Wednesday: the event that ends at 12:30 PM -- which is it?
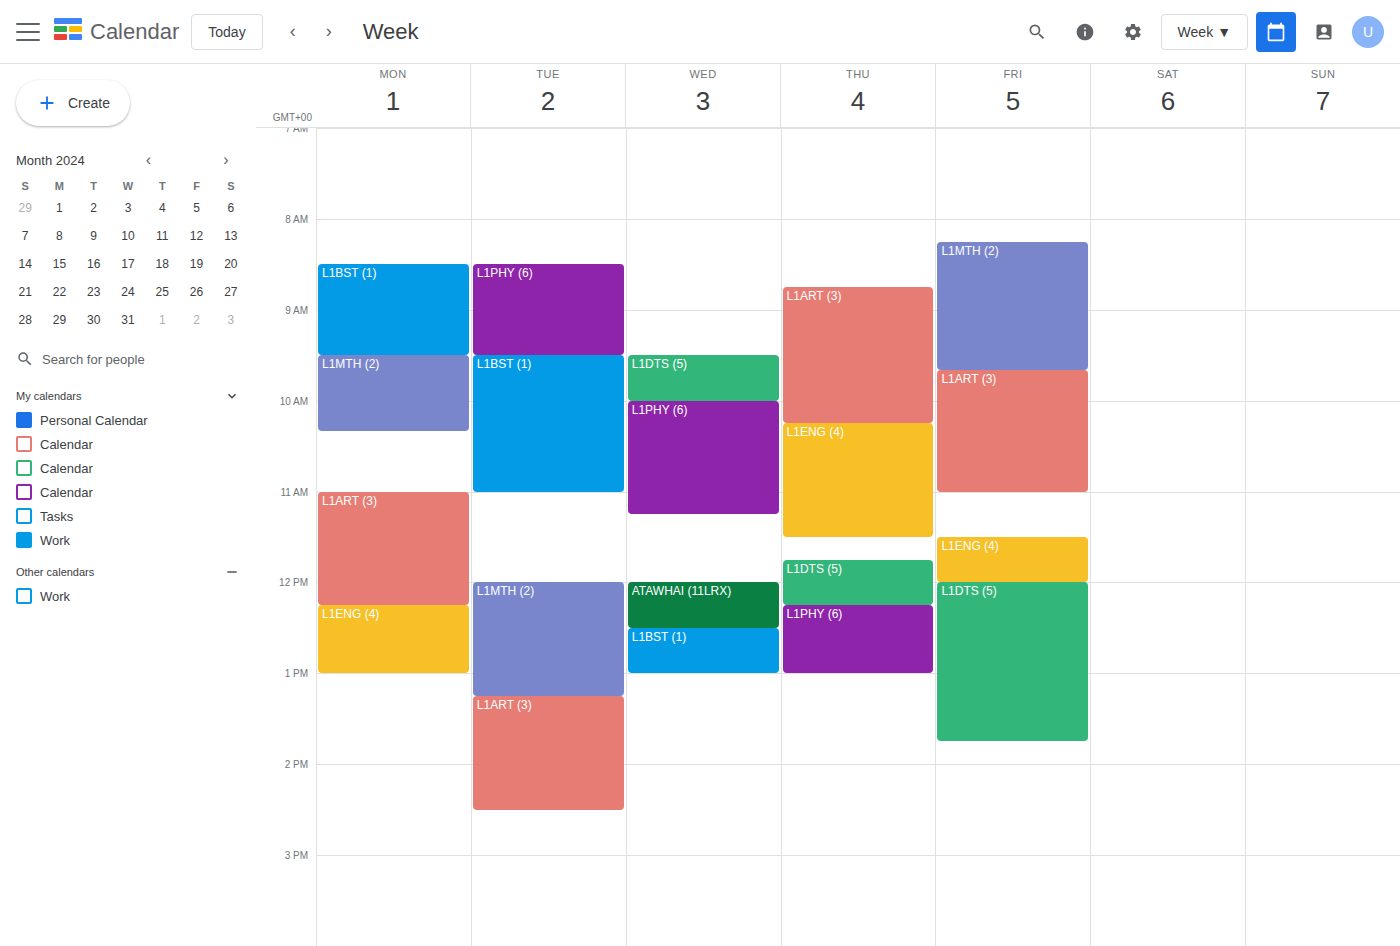
"ATAWHAI (11LRX)"